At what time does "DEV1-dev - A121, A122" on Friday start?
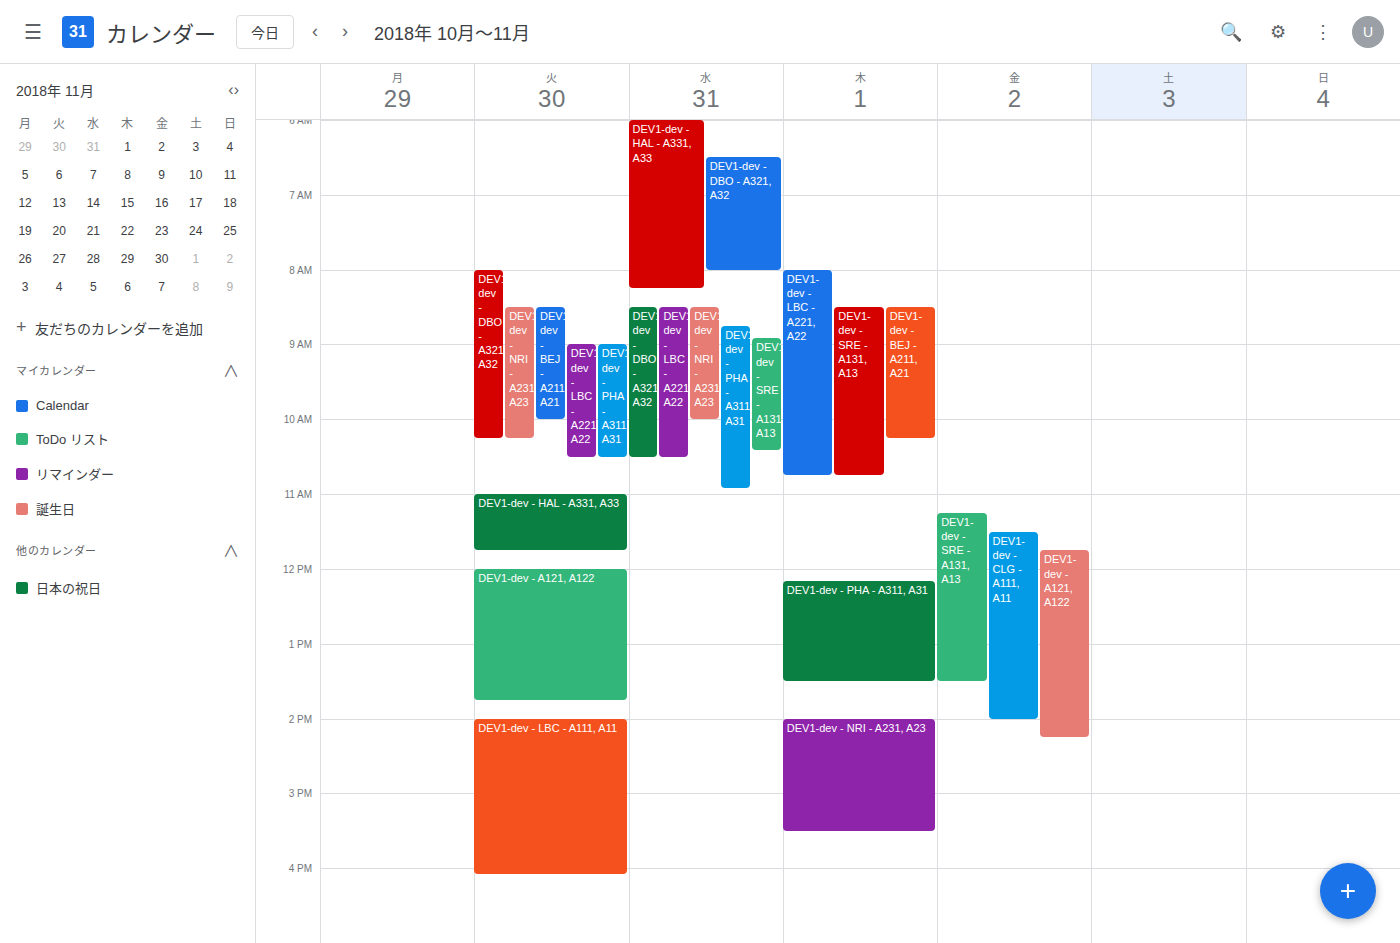
11:45 AM